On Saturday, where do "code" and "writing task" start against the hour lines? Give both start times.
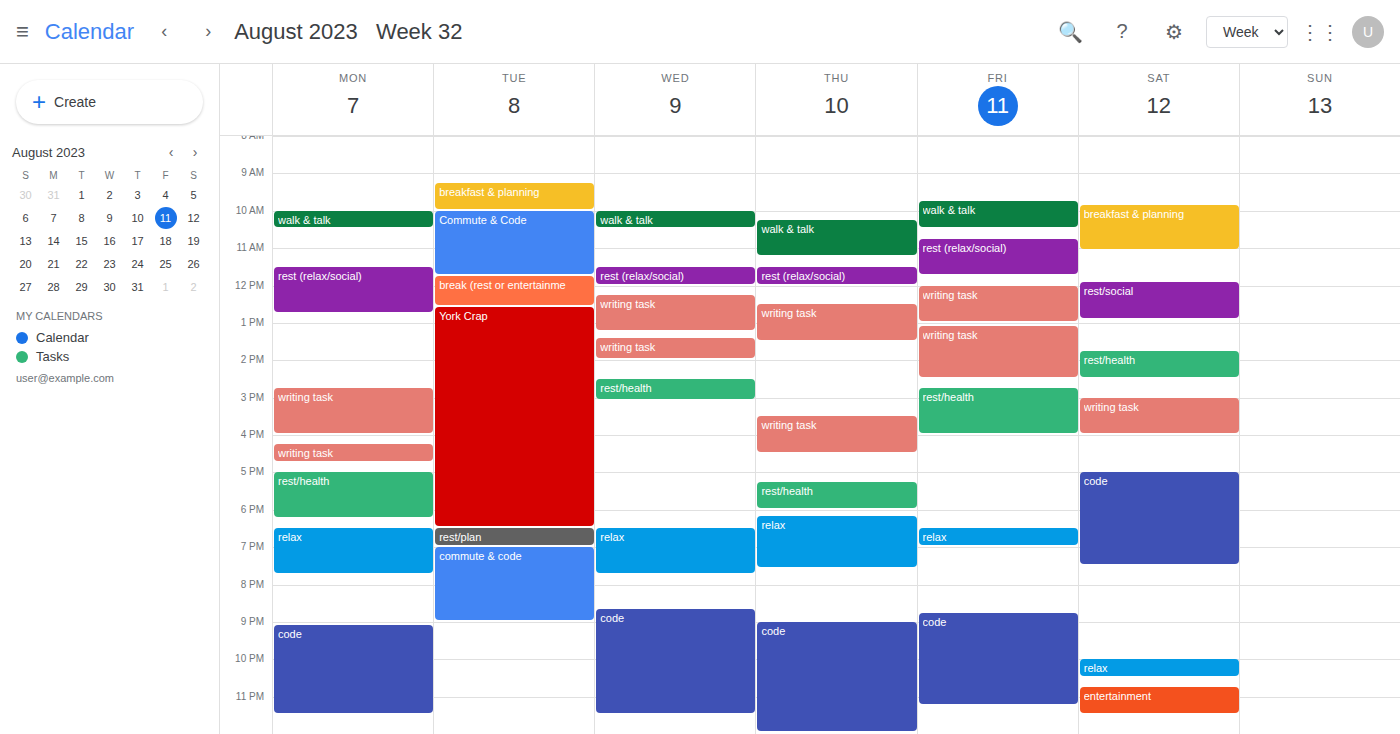
"code": 5:00 PM, exactly on the 5 PM line. "writing task": 3:00 PM, exactly on the 3 PM line.